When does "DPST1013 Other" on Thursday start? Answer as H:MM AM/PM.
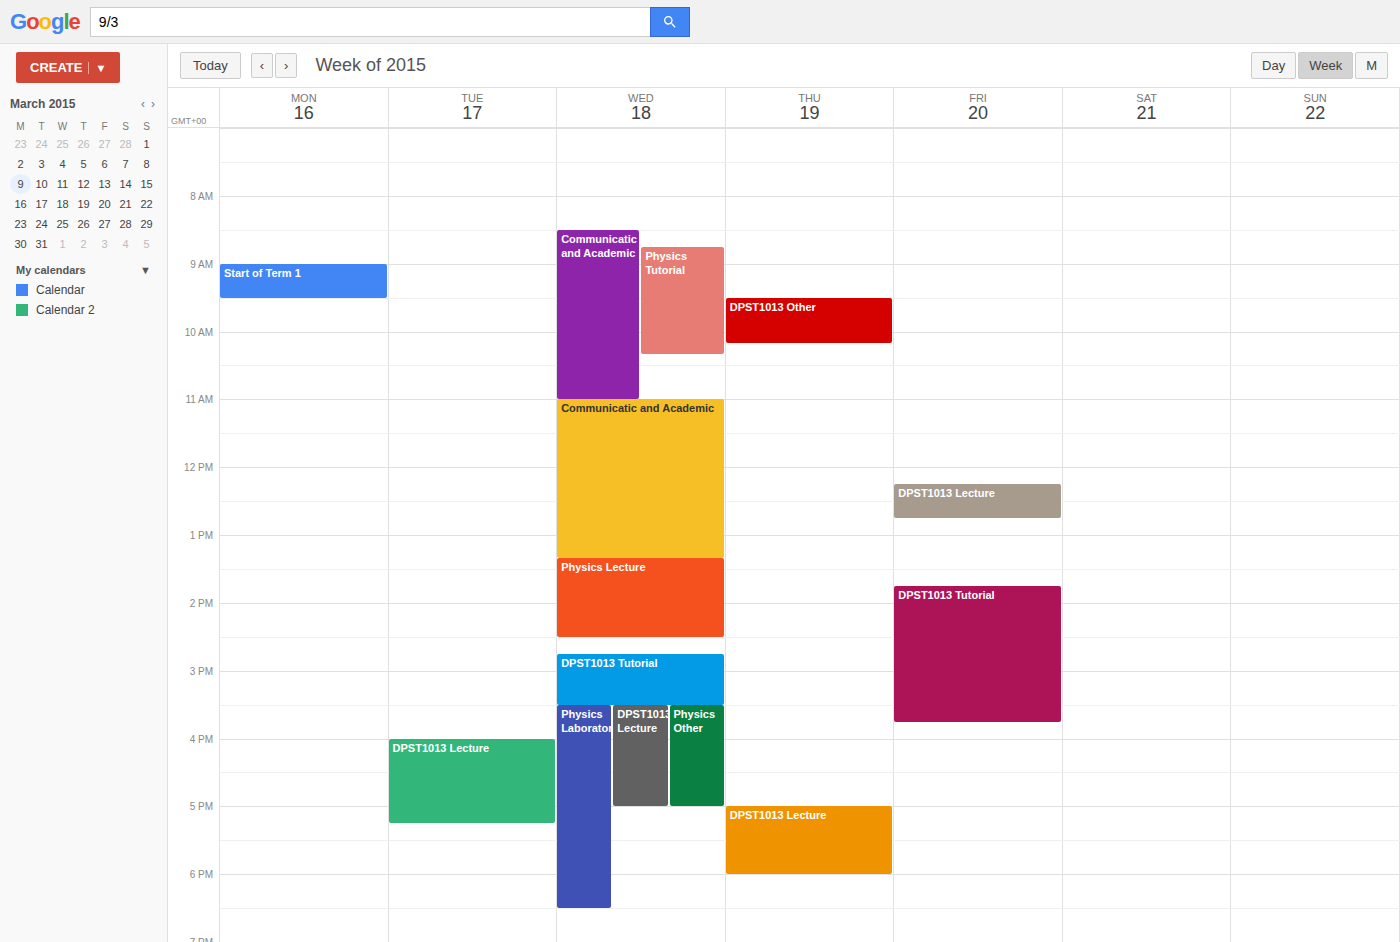
9:30 AM